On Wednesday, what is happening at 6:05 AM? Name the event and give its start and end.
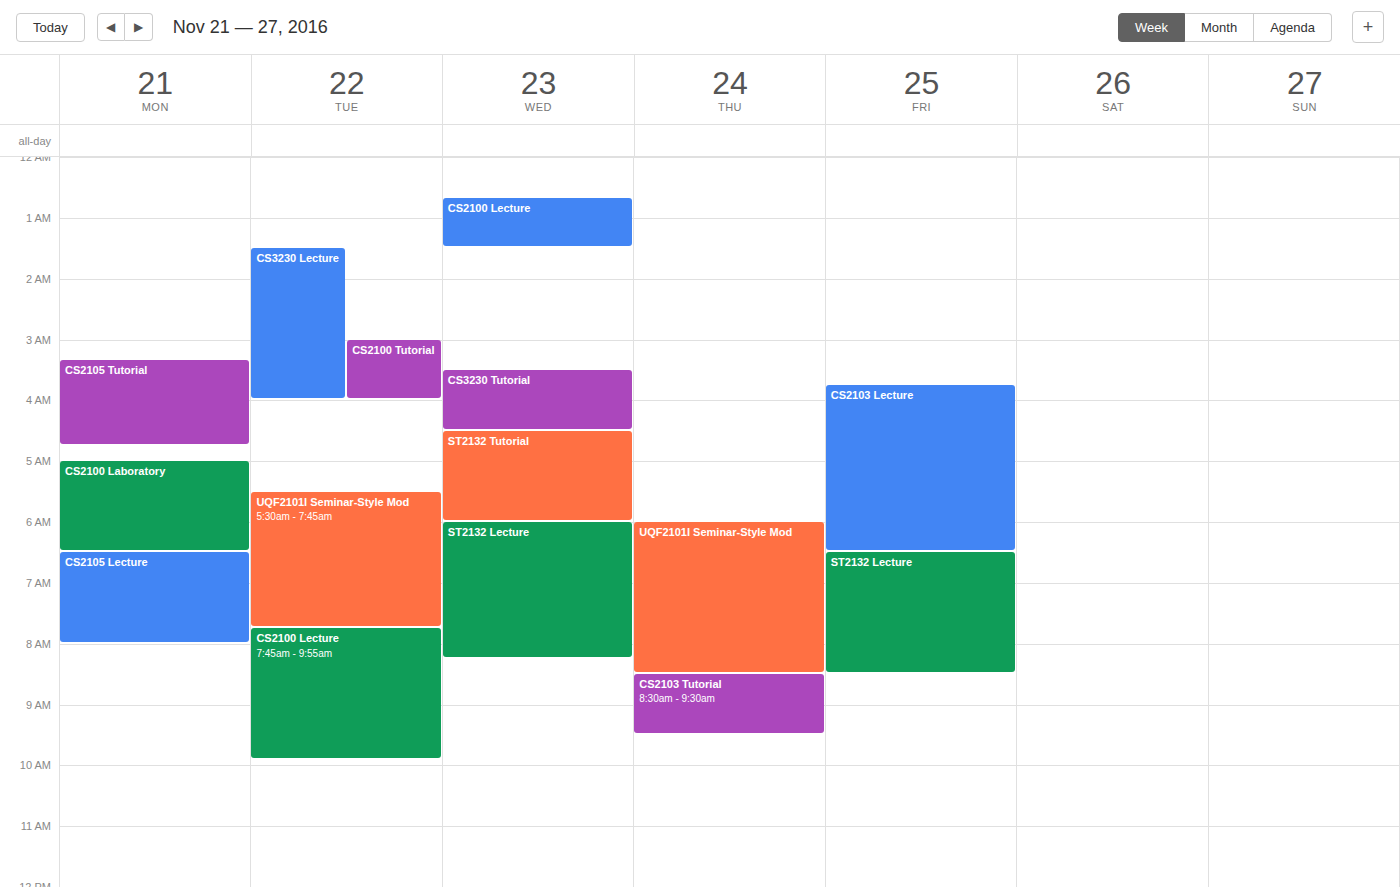
"ST2132 Lecture", 6:00 AM to 8:15 AM